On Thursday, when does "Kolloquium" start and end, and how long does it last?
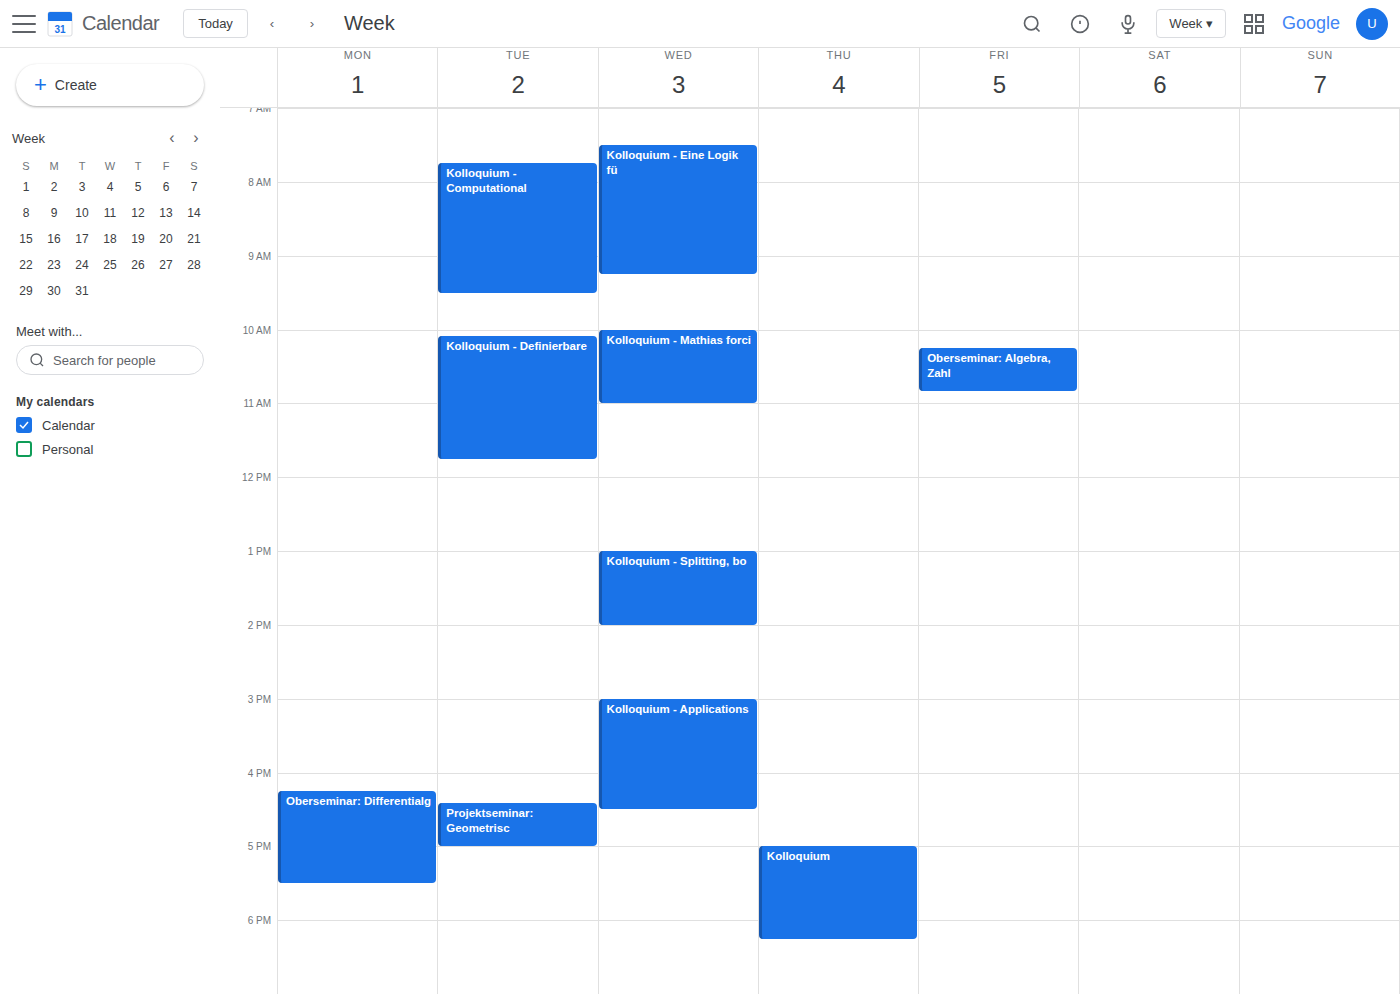
5:00 PM to 6:15 PM, 1 hour 15 minutes